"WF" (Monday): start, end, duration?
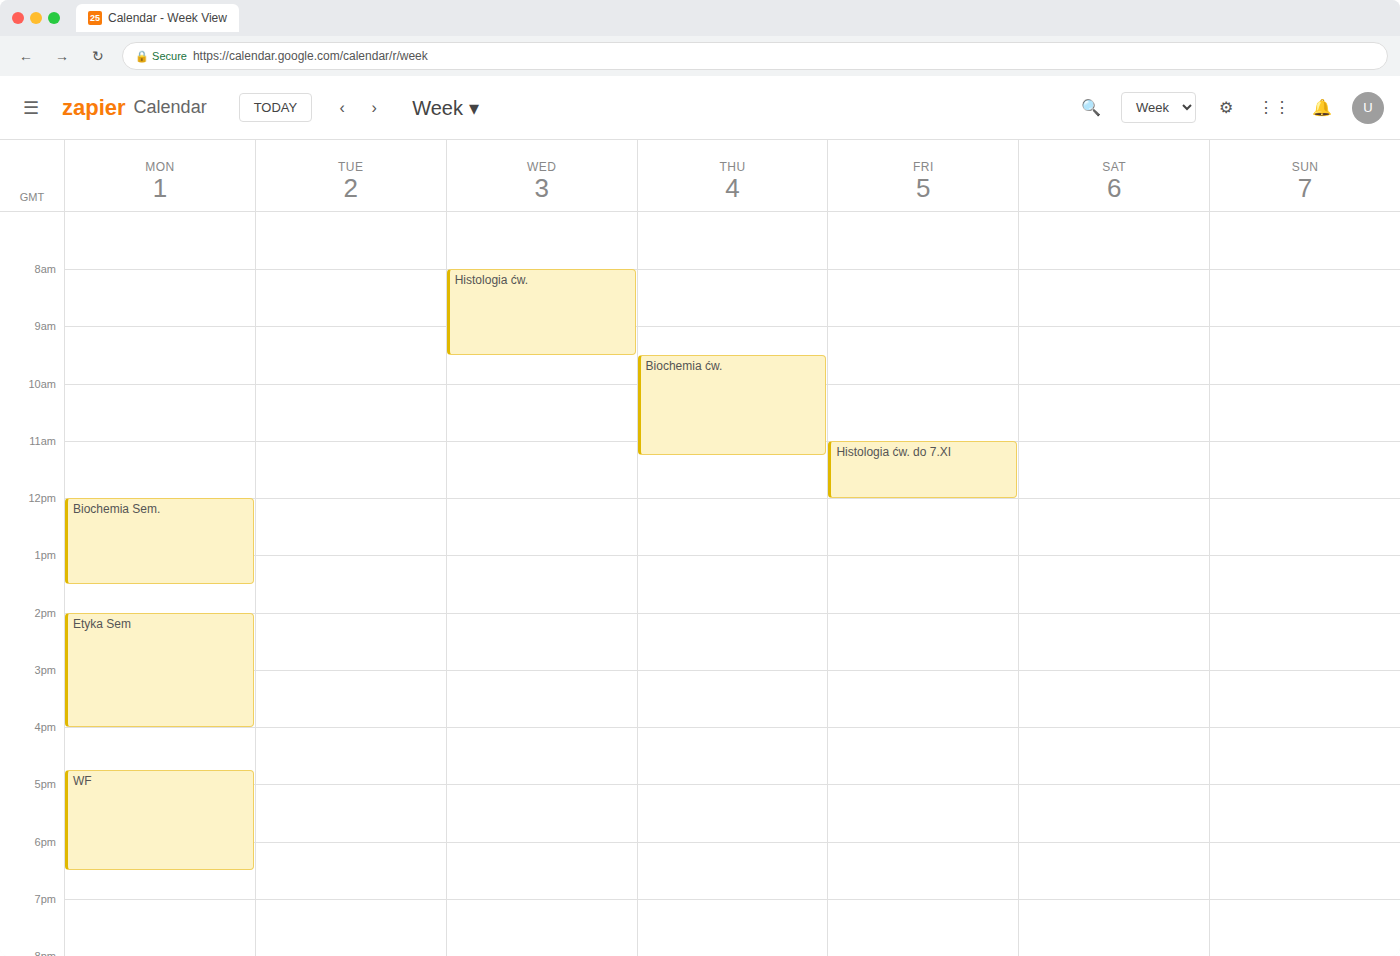
4:45 PM to 6:30 PM, 1 hour 45 minutes